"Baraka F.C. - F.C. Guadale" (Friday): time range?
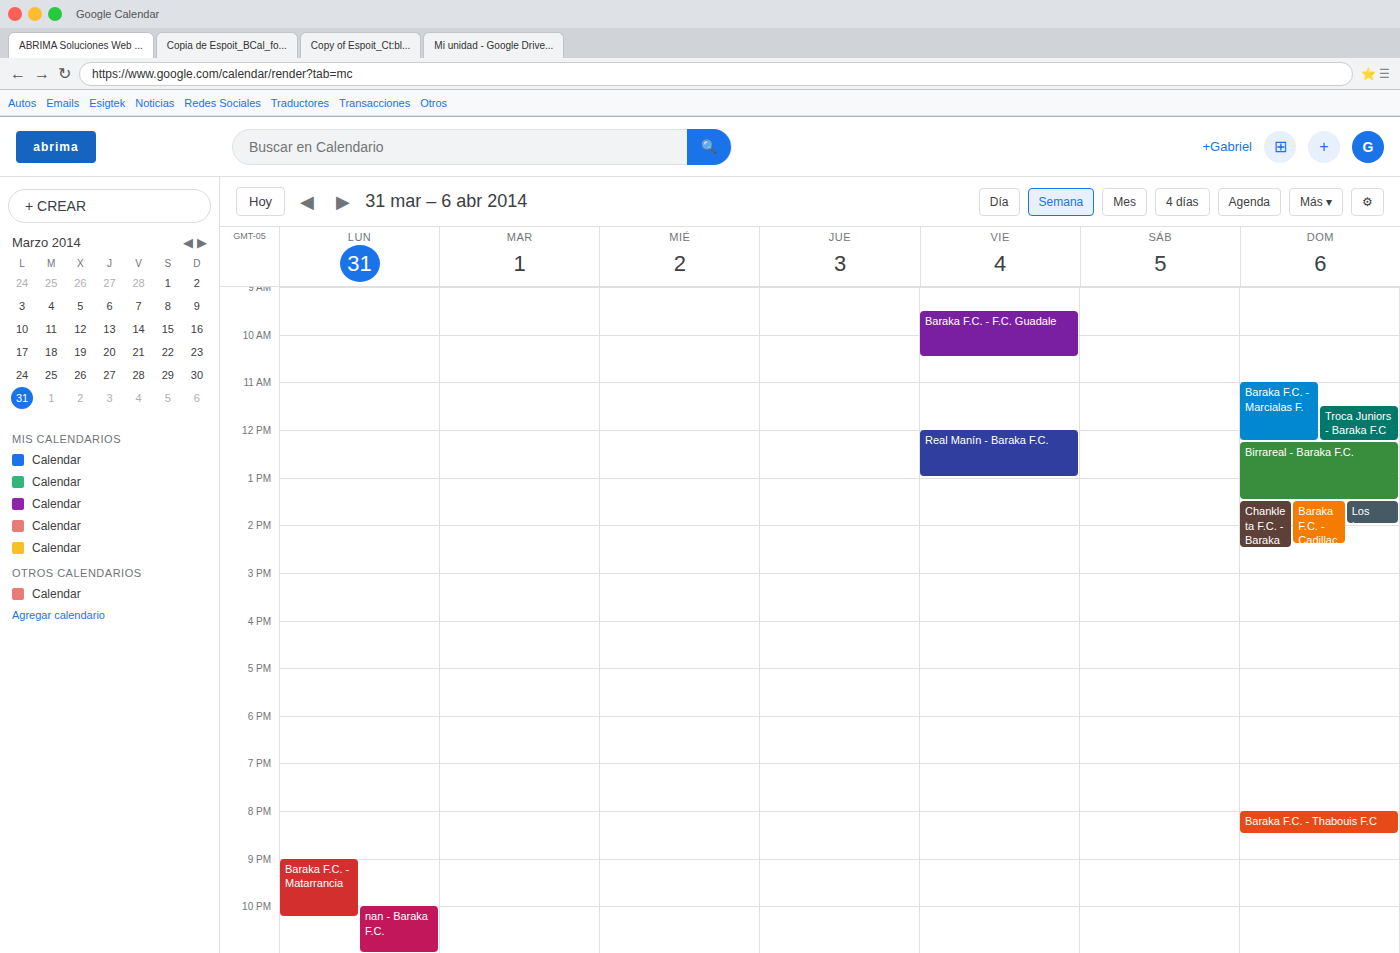
09:30 to 10:30